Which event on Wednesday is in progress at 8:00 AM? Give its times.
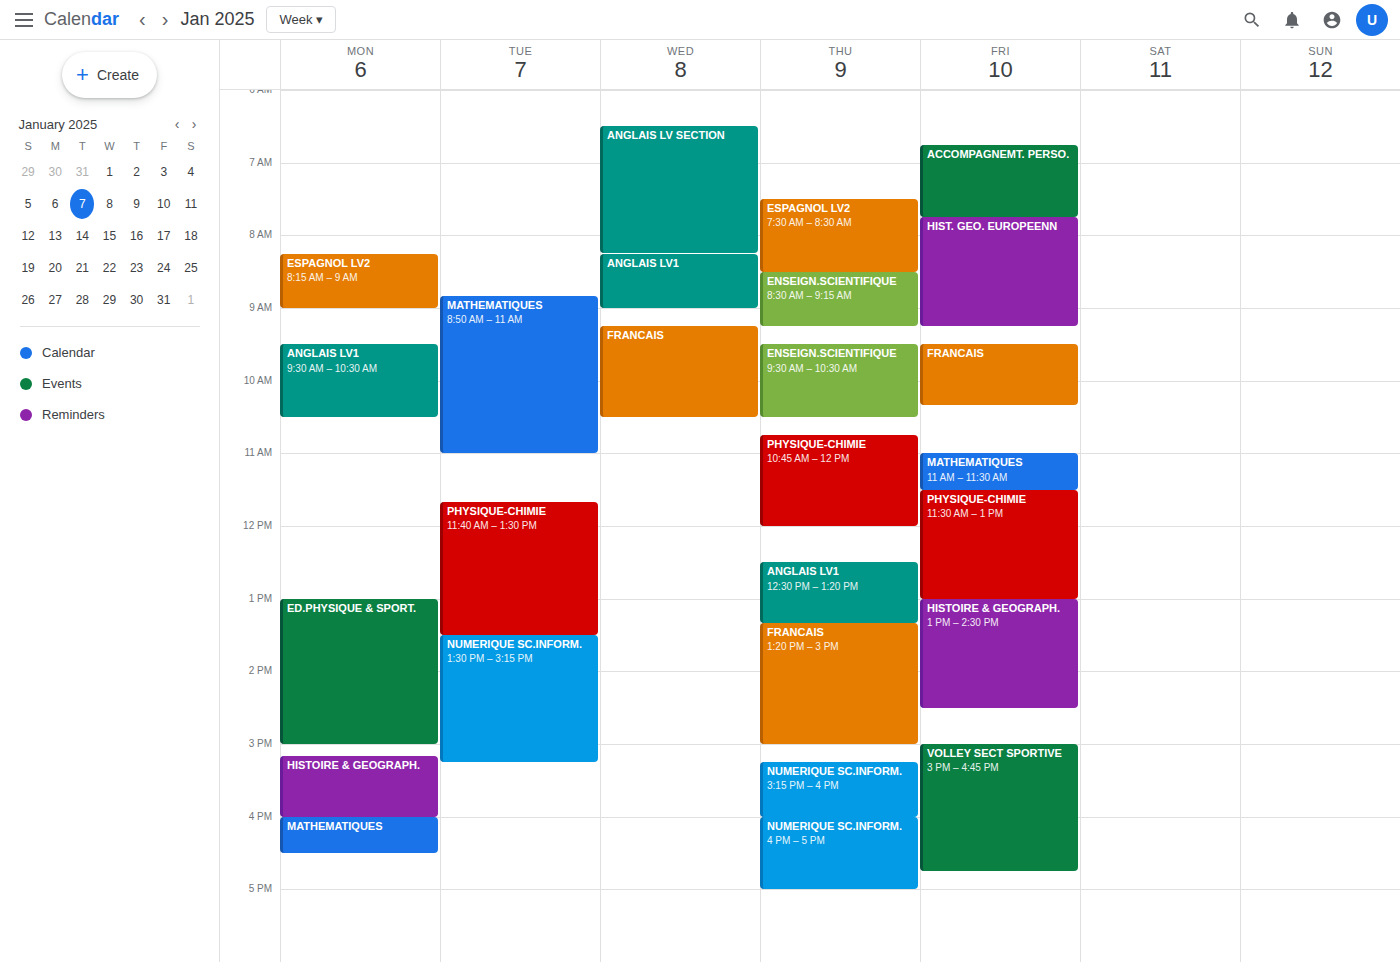
"ANGLAIS LV SECTION", 6:30 AM to 8:15 AM